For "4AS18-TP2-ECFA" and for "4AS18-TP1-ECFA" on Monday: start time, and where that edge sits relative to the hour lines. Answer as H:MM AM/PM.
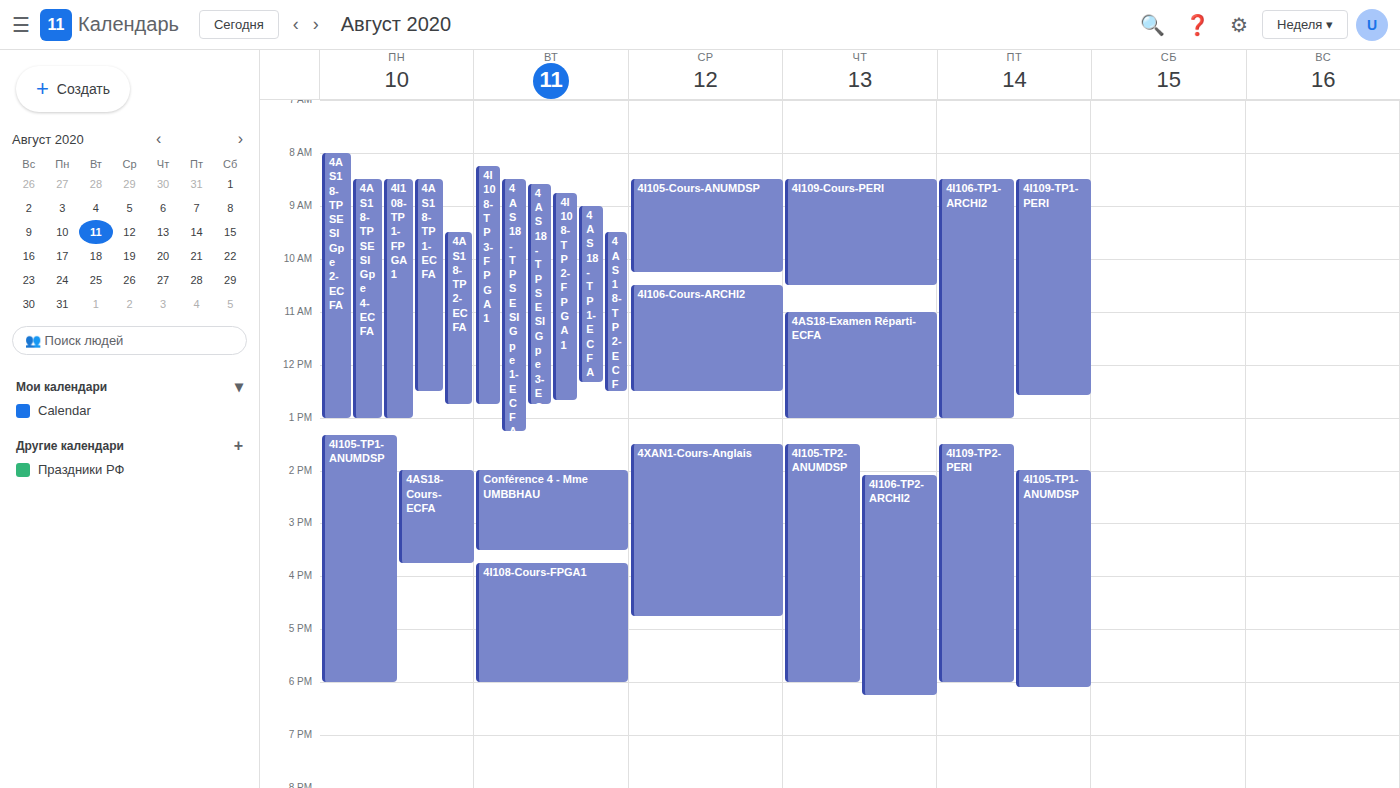
"4AS18-TP2-ECFA": 9:30 AM, halfway between the 9 AM and 10 AM lines. "4AS18-TP1-ECFA": 8:30 AM, halfway between the 8 AM and 9 AM lines.